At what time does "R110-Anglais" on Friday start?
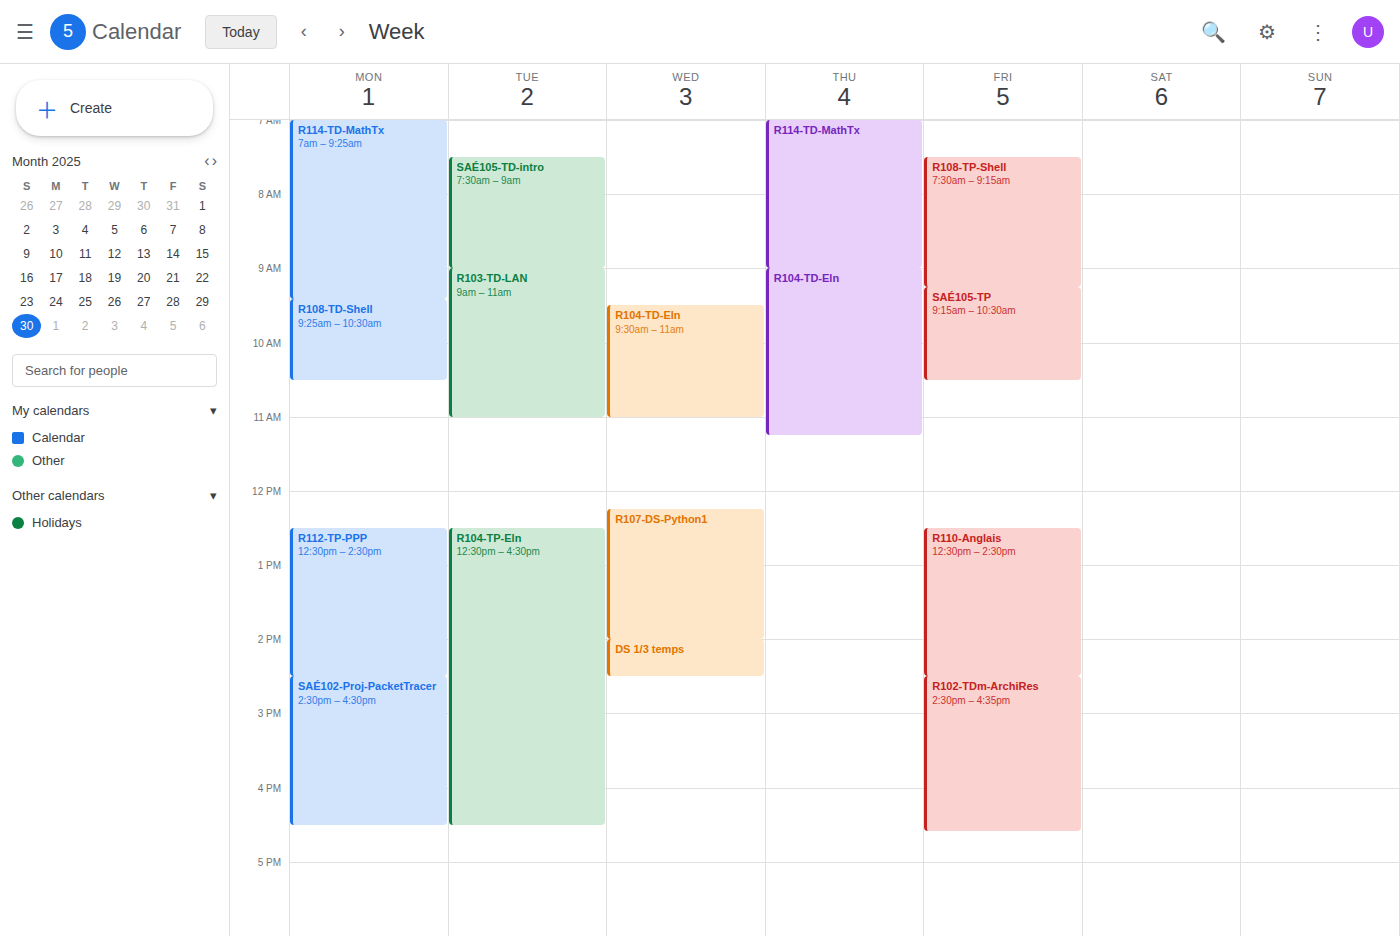
12:30 PM